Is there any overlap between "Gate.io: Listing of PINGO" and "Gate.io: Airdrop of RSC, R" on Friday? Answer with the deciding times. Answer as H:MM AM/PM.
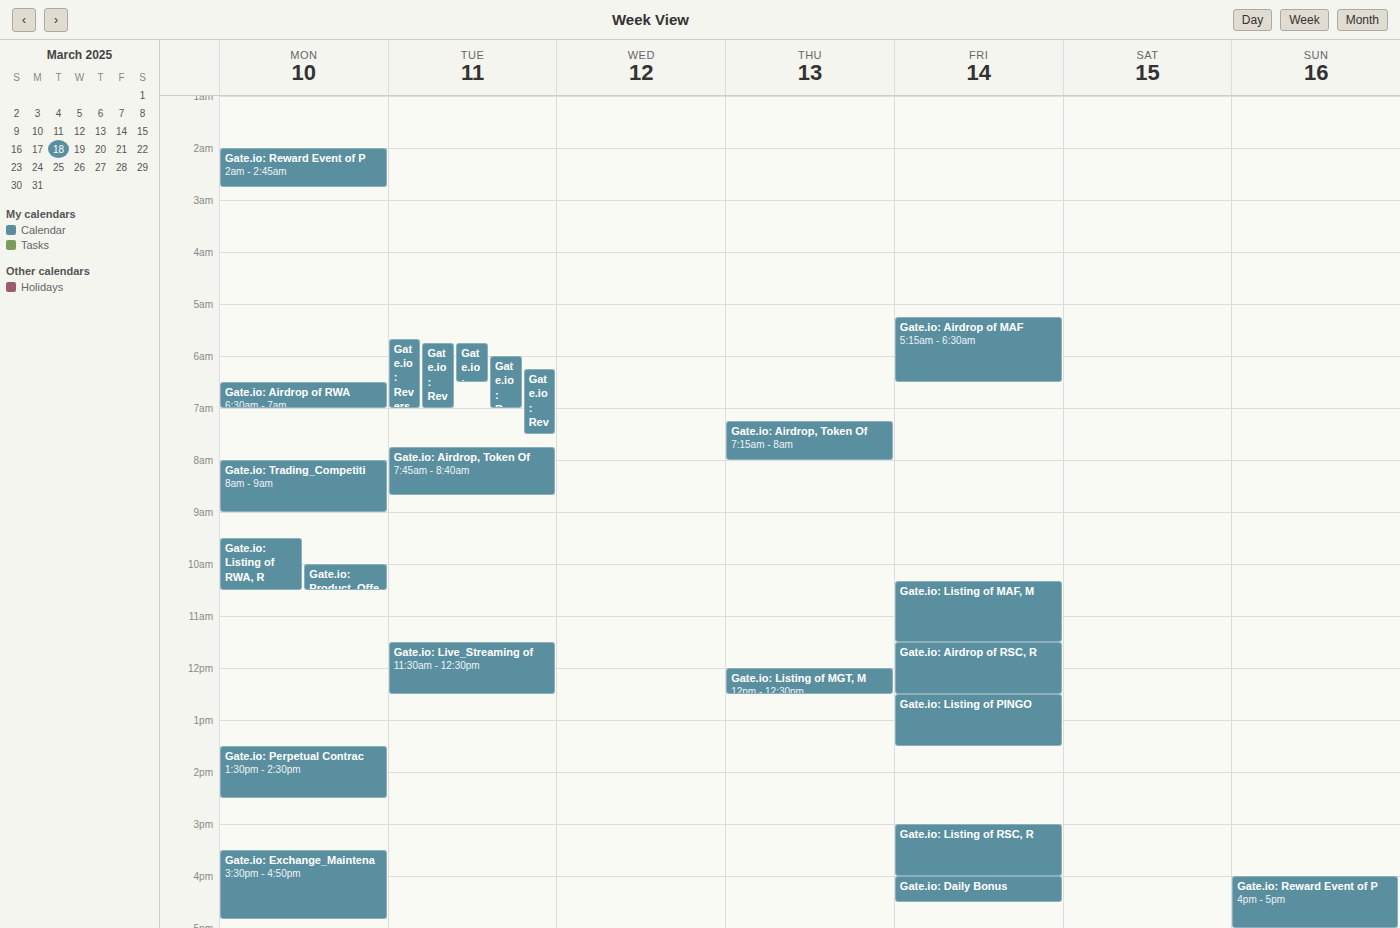
"Gate.io: Airdrop of RSC, R" ends at 12:30 PM, exactly when "Gate.io: Listing of PINGO" starts -- they touch but do not overlap.